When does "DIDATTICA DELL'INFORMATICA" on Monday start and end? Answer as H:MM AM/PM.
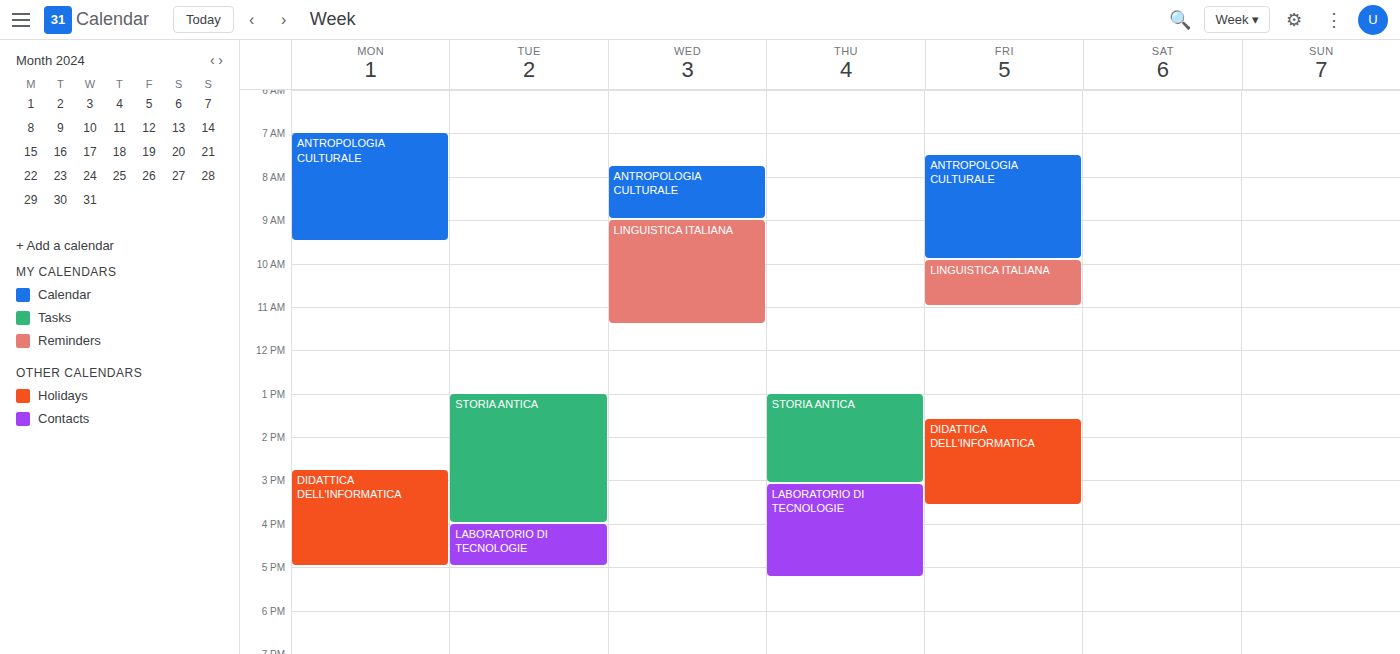
2:45 PM to 5:00 PM